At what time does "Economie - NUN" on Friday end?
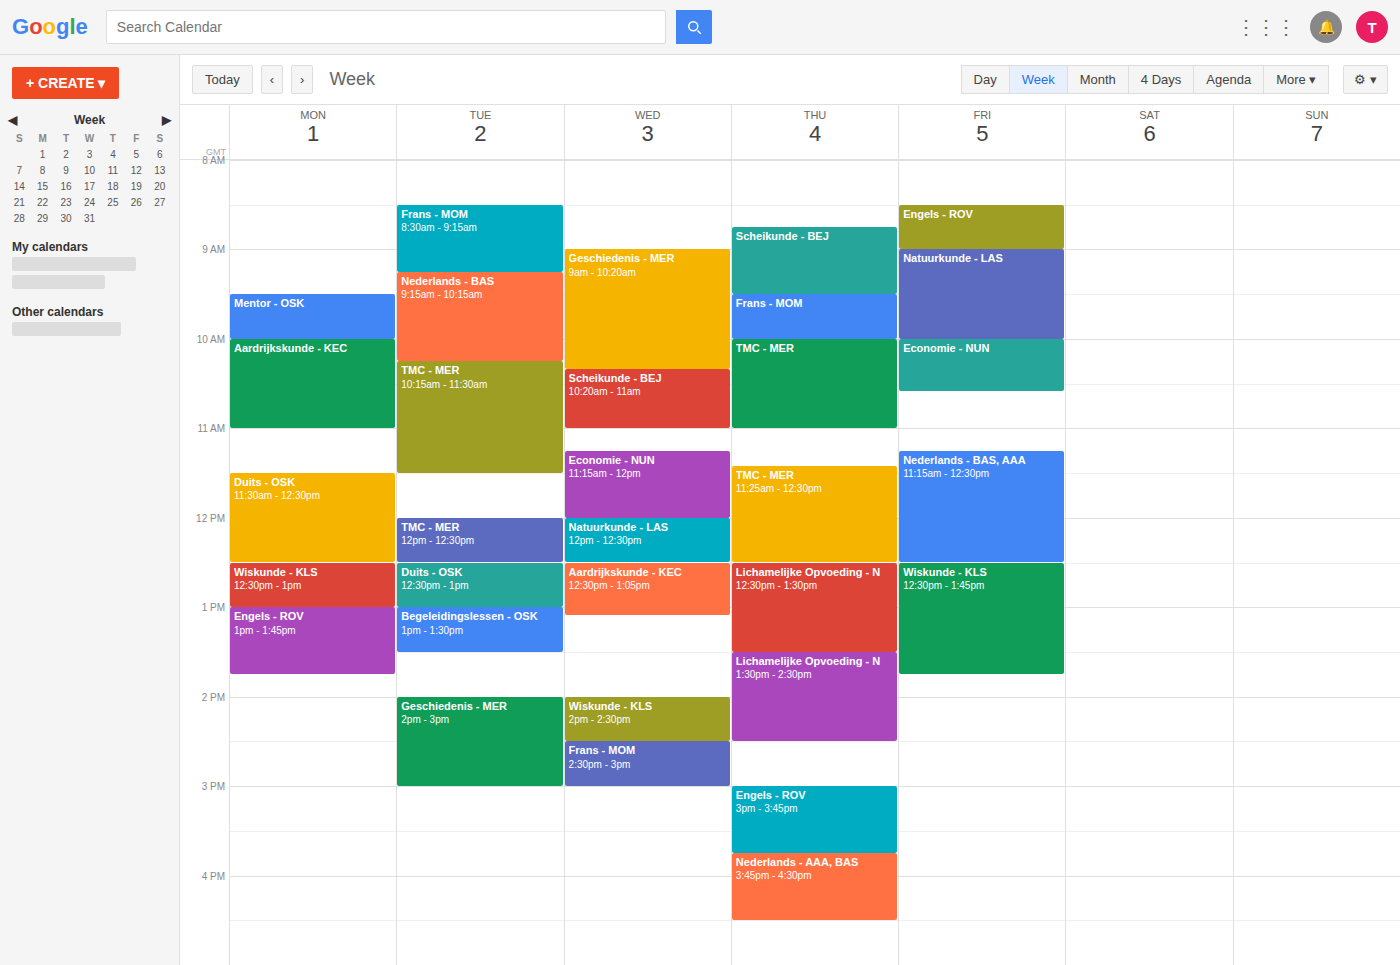
10:35